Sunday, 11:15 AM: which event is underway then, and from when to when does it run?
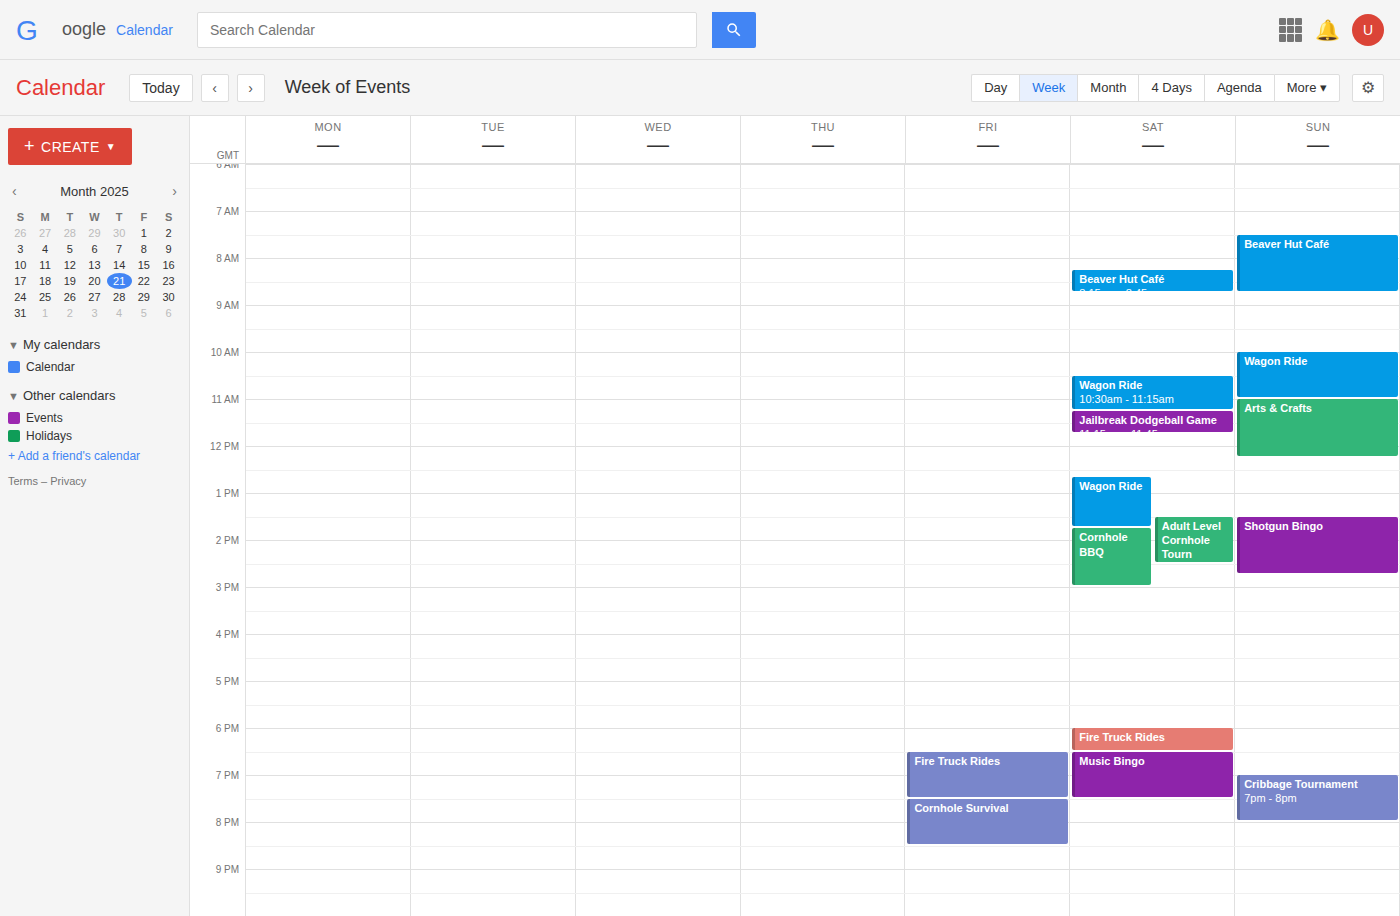
"Arts & Crafts", 11:00 AM to 12:15 PM